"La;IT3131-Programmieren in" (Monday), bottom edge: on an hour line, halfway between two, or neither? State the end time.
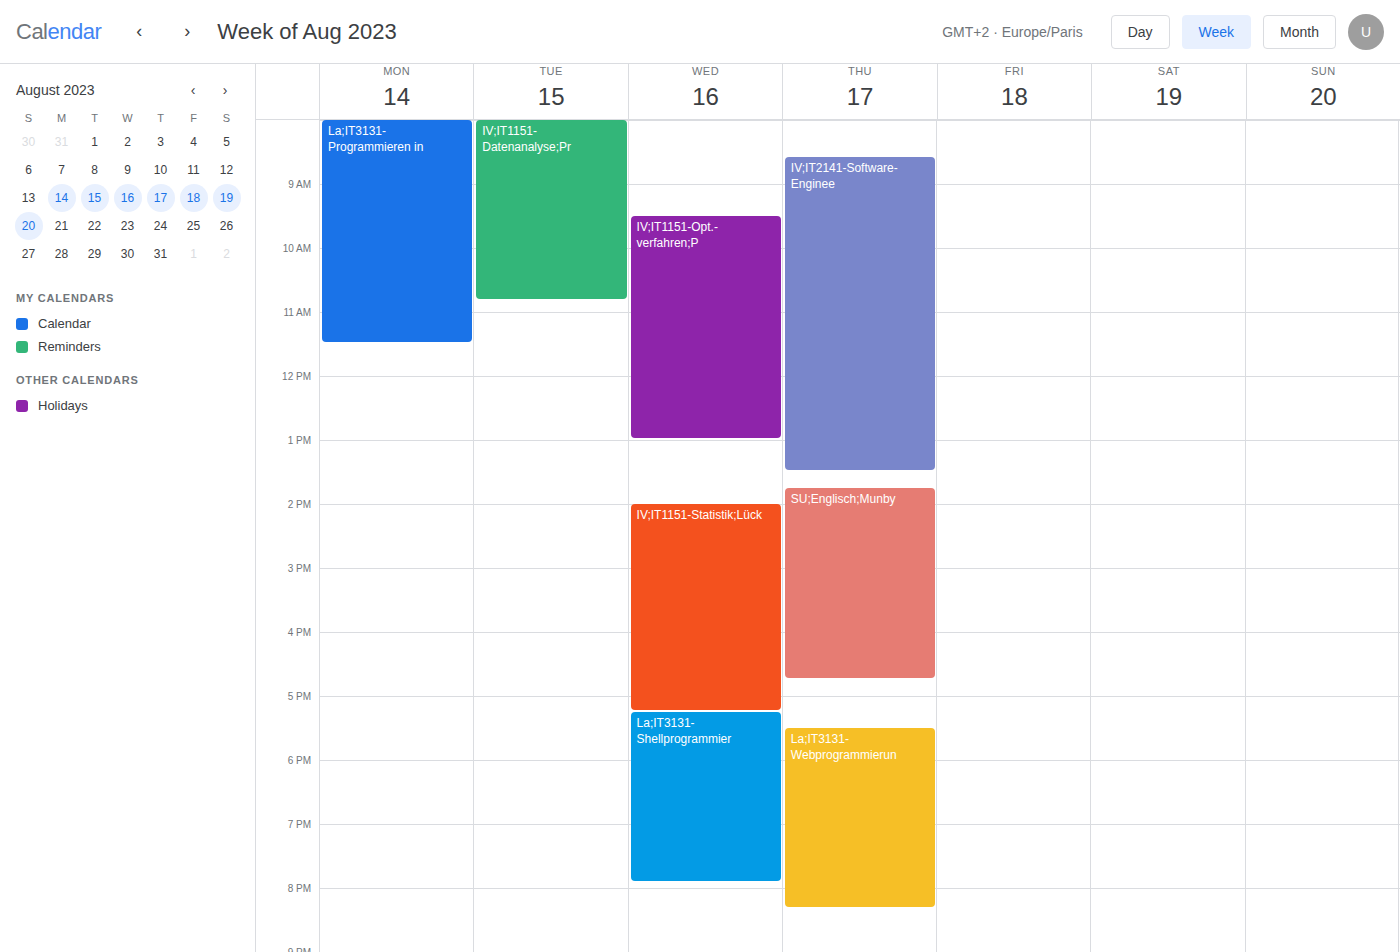
11:30 AM -- halfway between the 11 AM and 12 PM lines.